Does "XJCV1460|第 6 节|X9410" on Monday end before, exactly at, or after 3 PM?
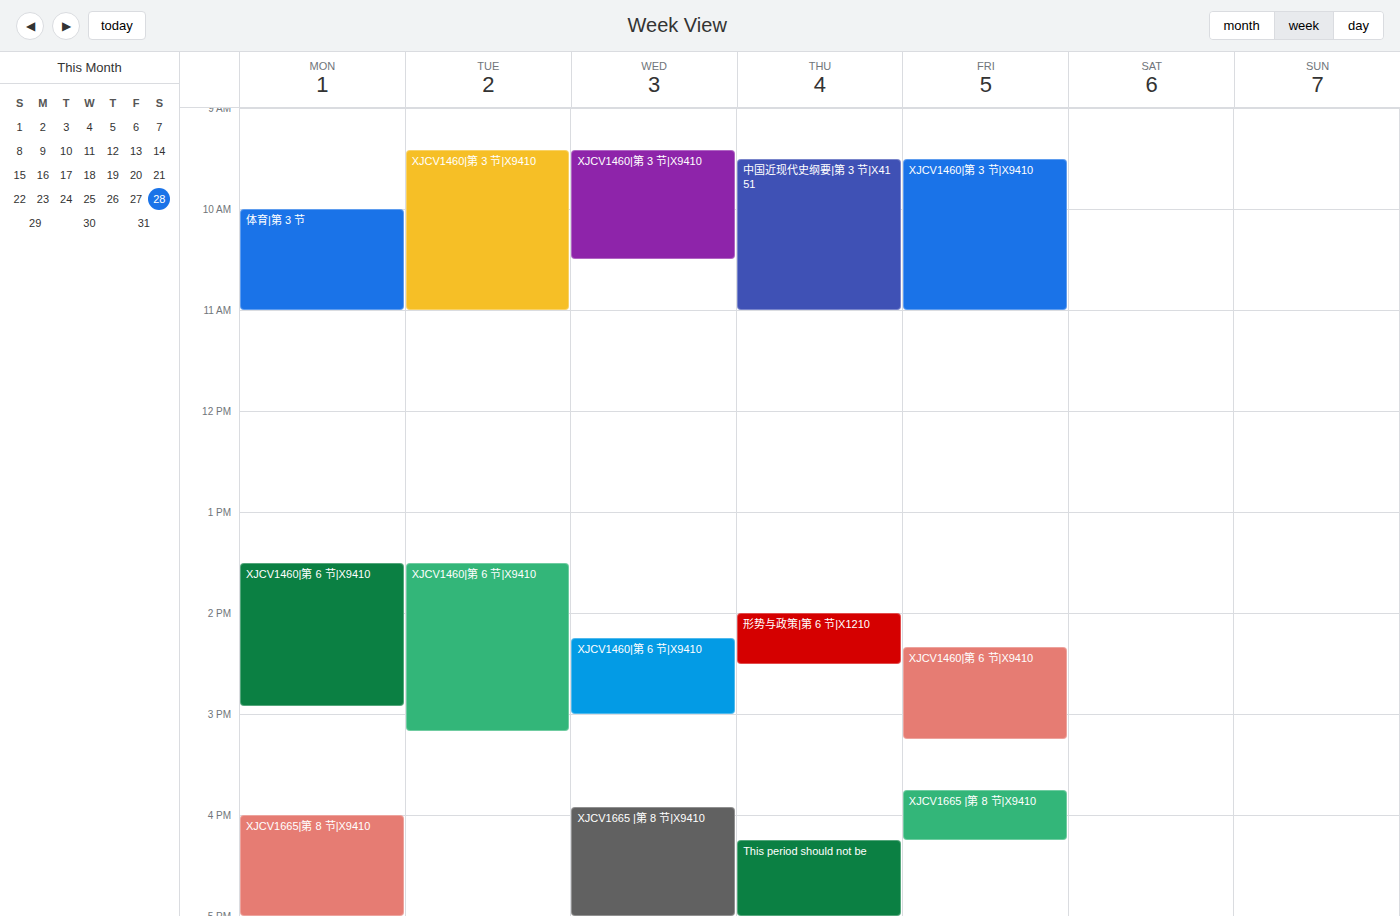
2:55 PM -- before 3 PM, 5 minutes above the 3 PM line.